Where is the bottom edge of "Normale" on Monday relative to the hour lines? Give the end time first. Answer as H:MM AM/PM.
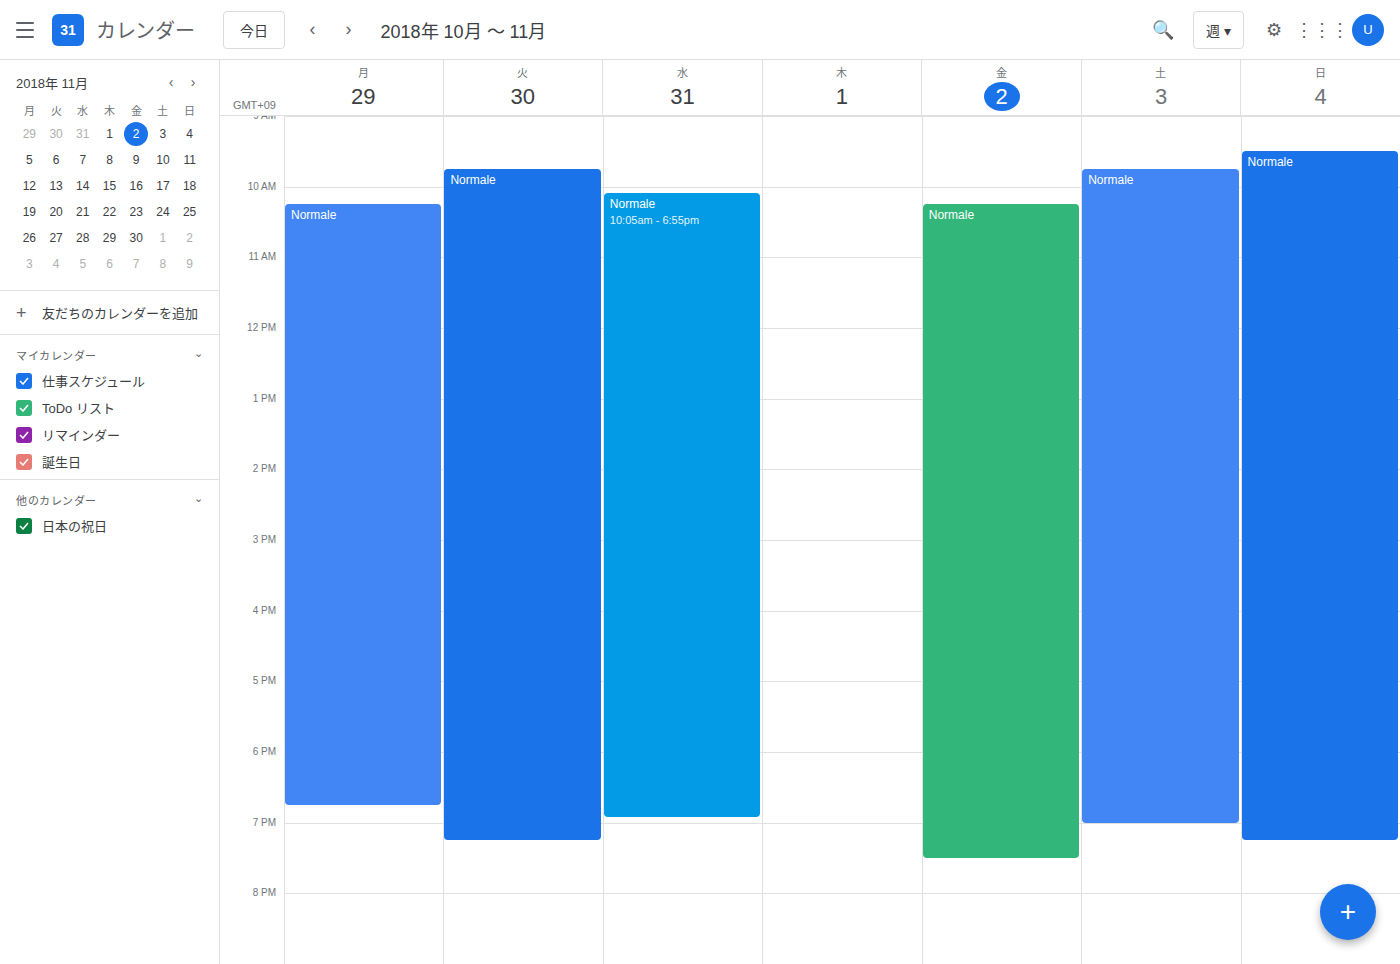
6:45 PM -- neither: three quarters of the way from the 6 PM line to the 7 PM line.